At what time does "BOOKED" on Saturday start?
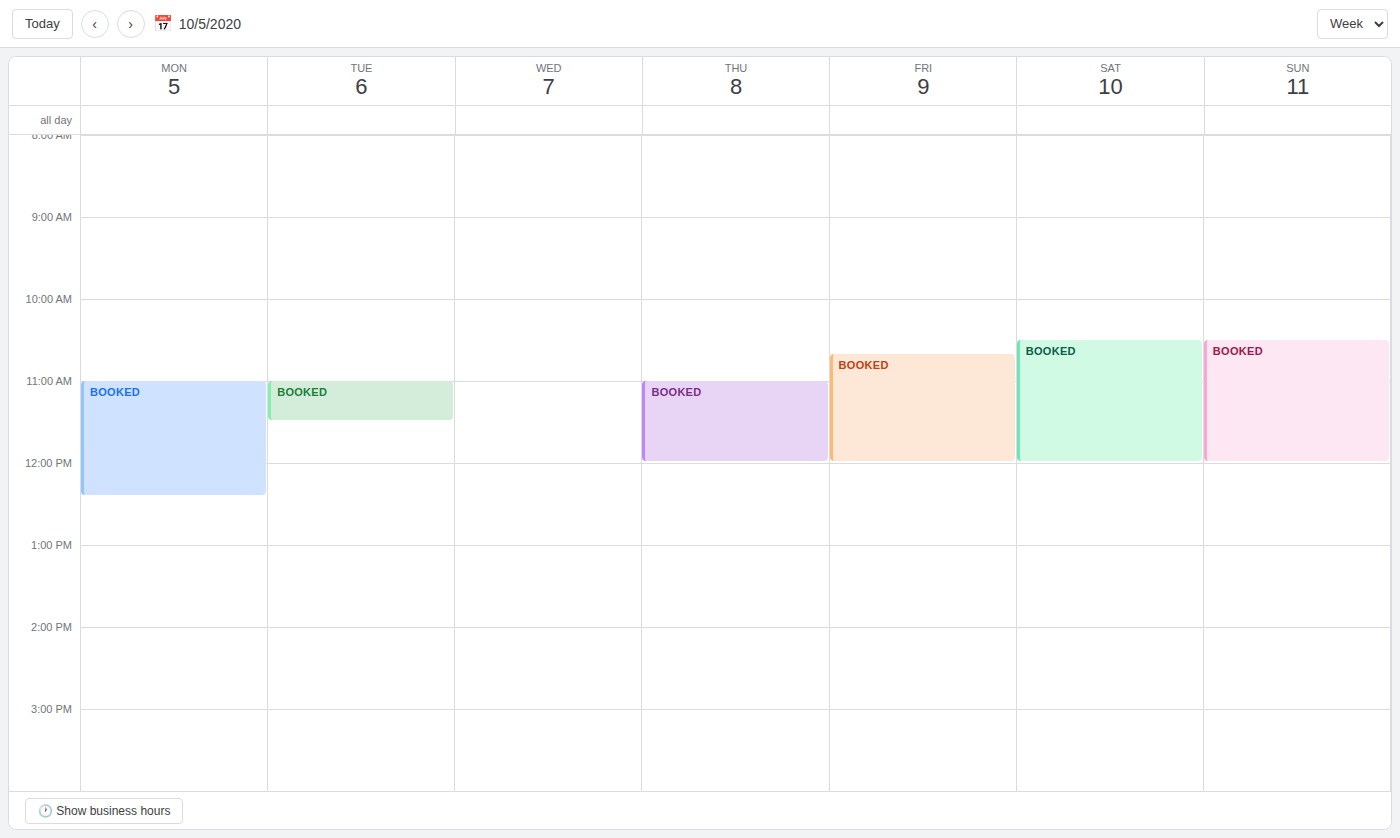
10:30 AM